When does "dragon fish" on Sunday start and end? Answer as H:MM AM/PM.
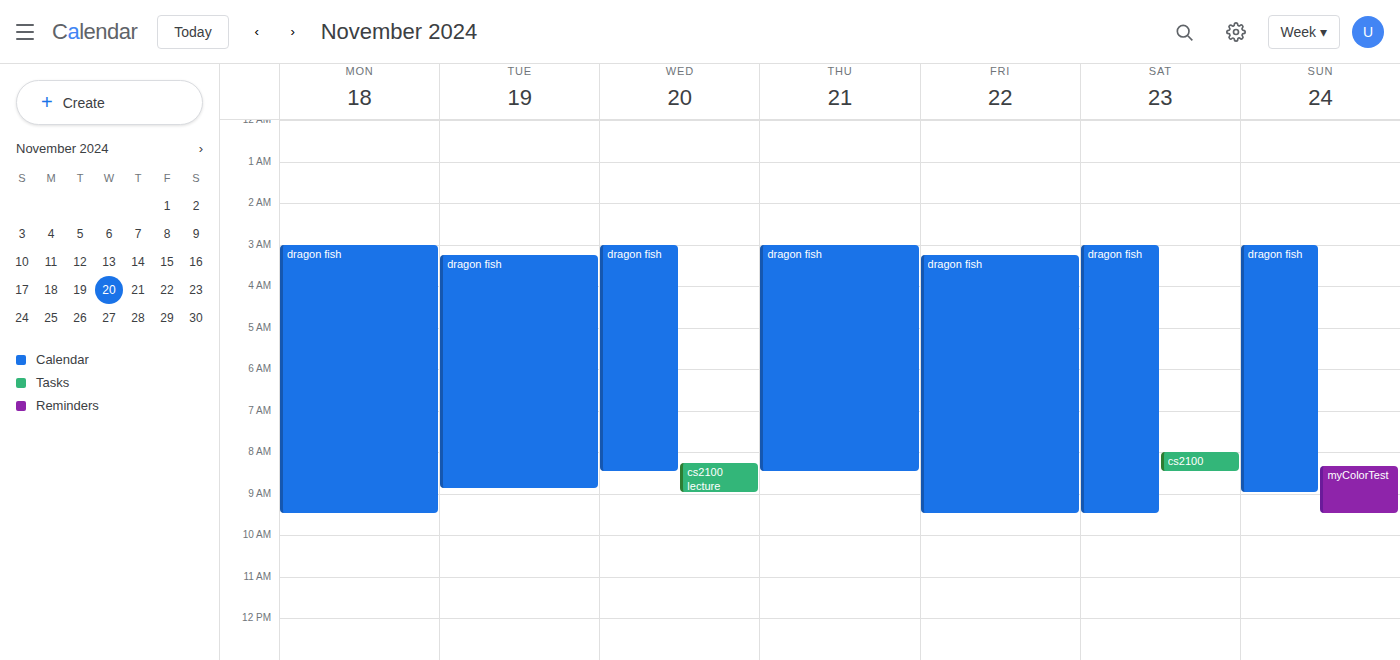
3:00 AM to 9:00 AM